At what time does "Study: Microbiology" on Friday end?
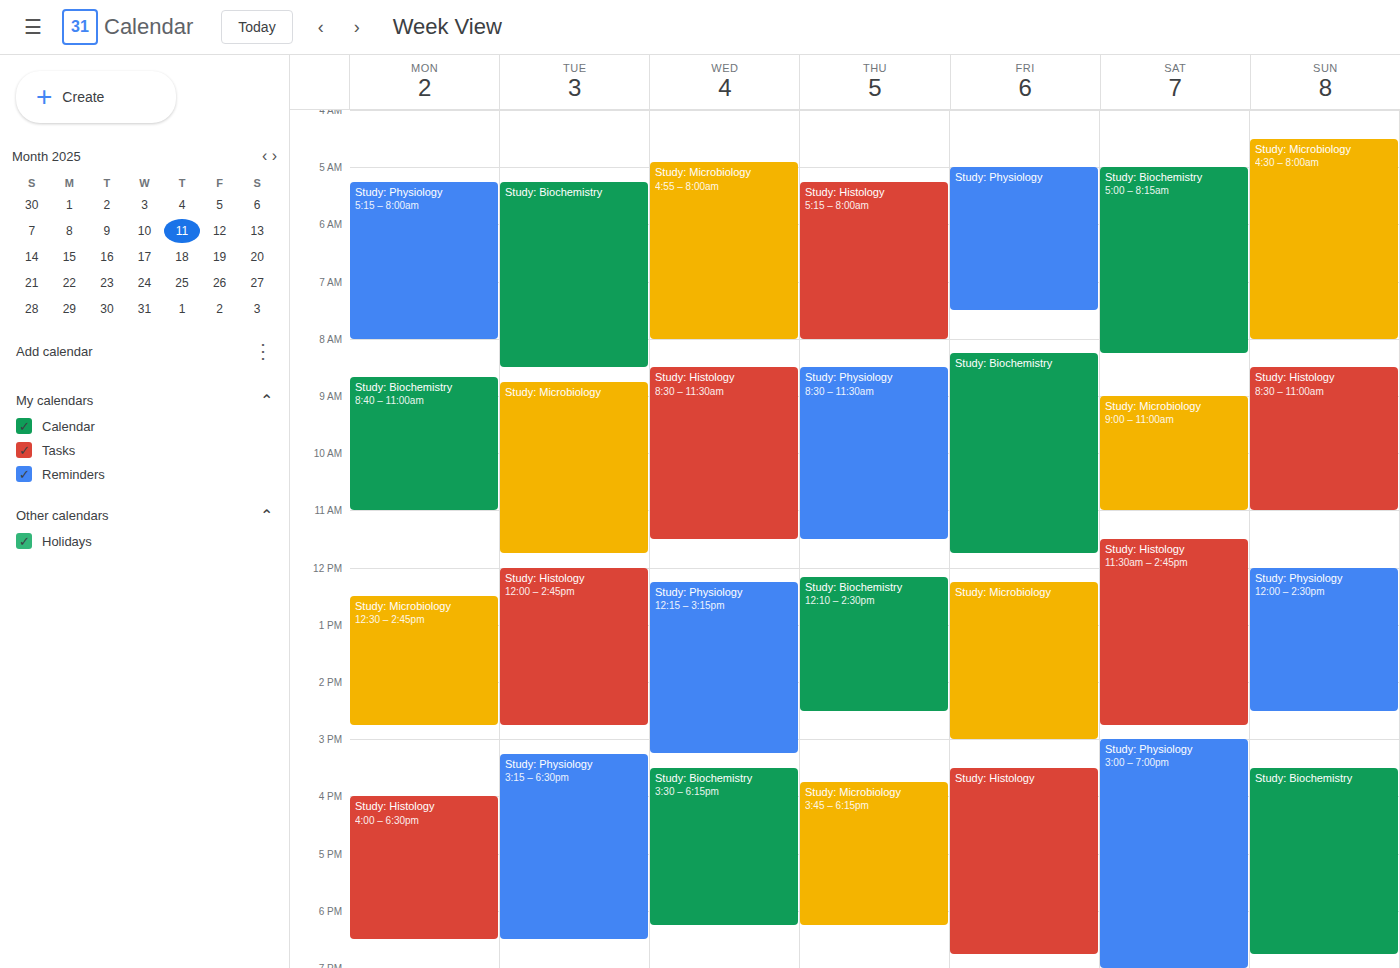
3:00 PM